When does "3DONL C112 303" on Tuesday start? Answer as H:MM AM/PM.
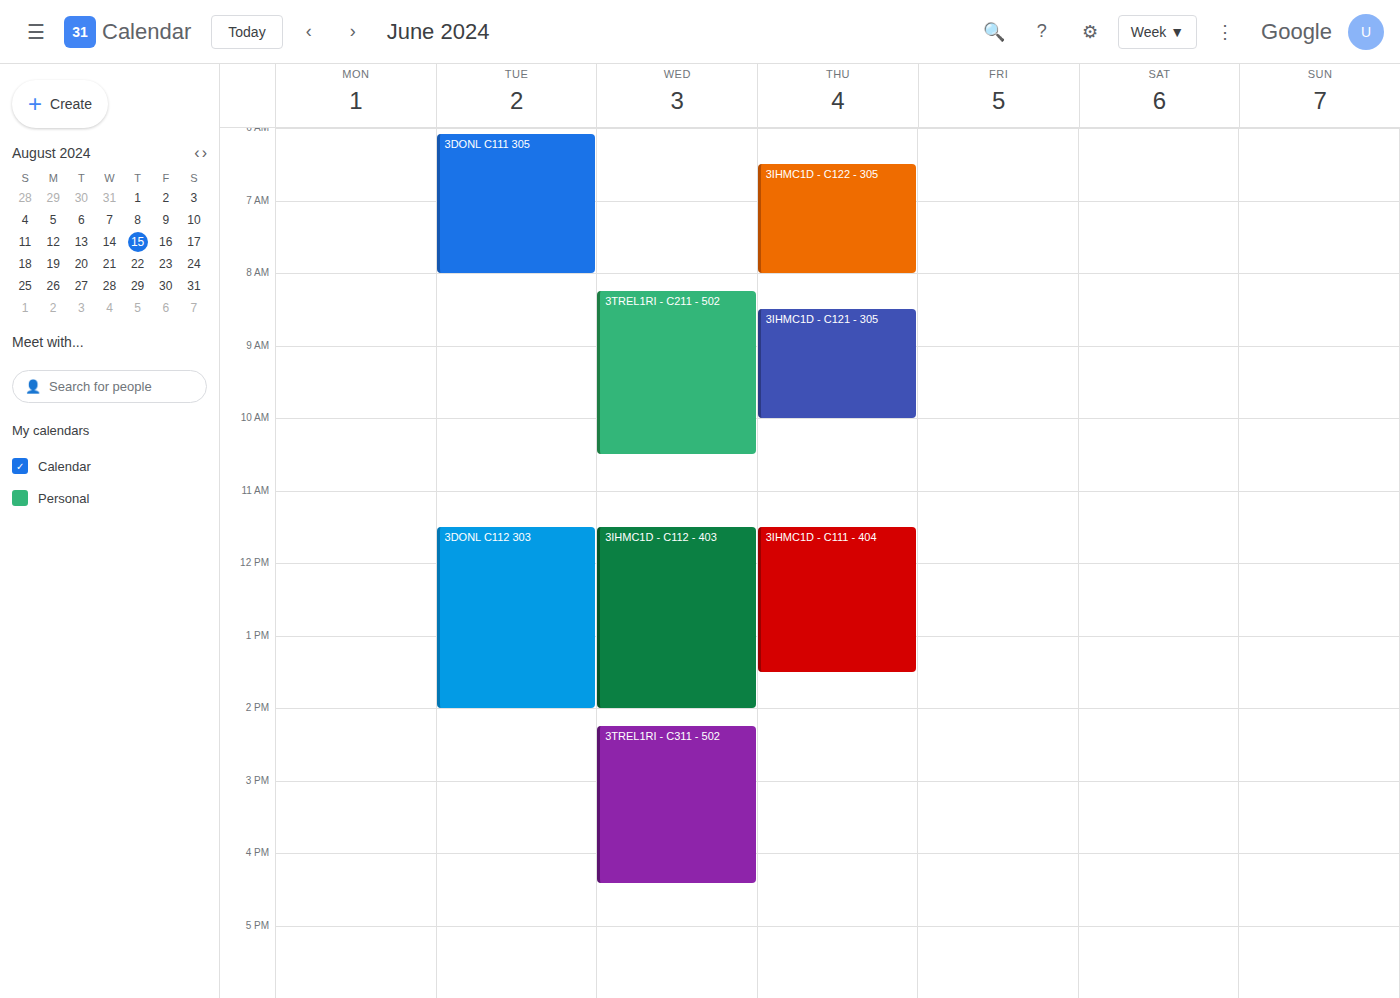
11:30 AM